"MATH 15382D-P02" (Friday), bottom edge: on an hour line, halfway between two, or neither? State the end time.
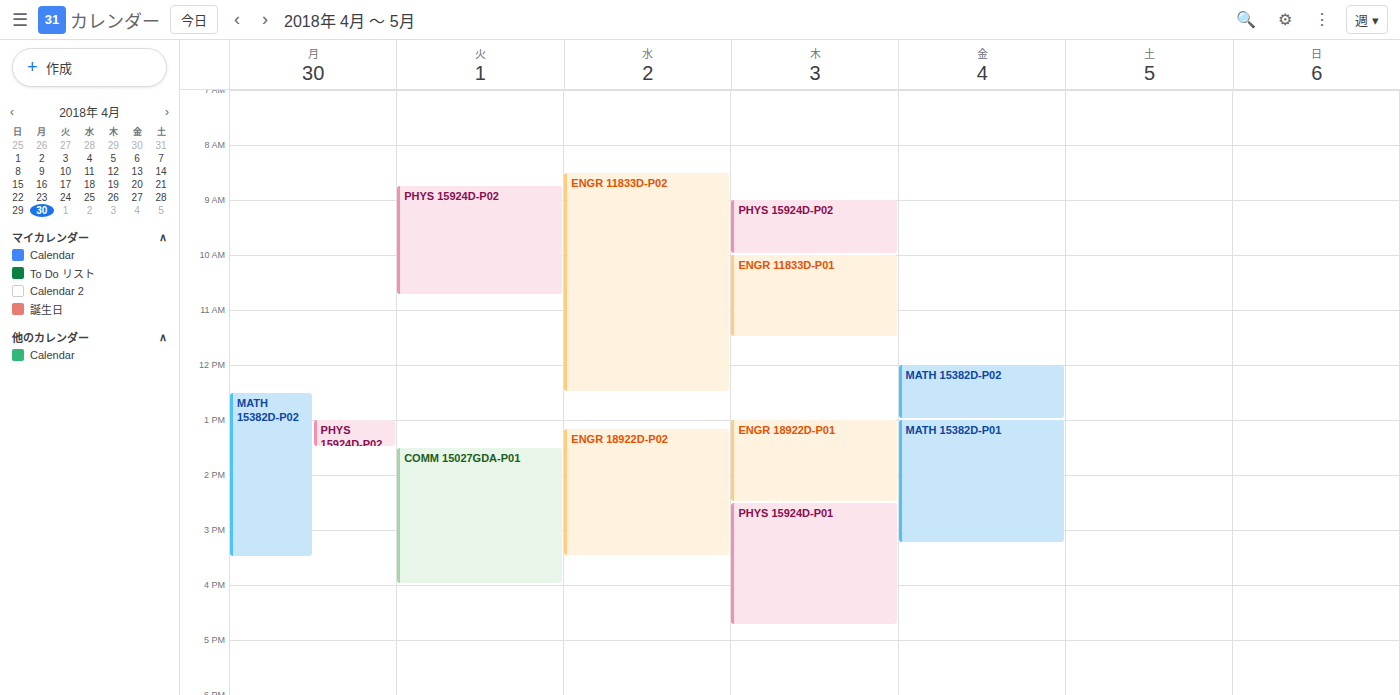
13:00 -- exactly on the 13:00 line.